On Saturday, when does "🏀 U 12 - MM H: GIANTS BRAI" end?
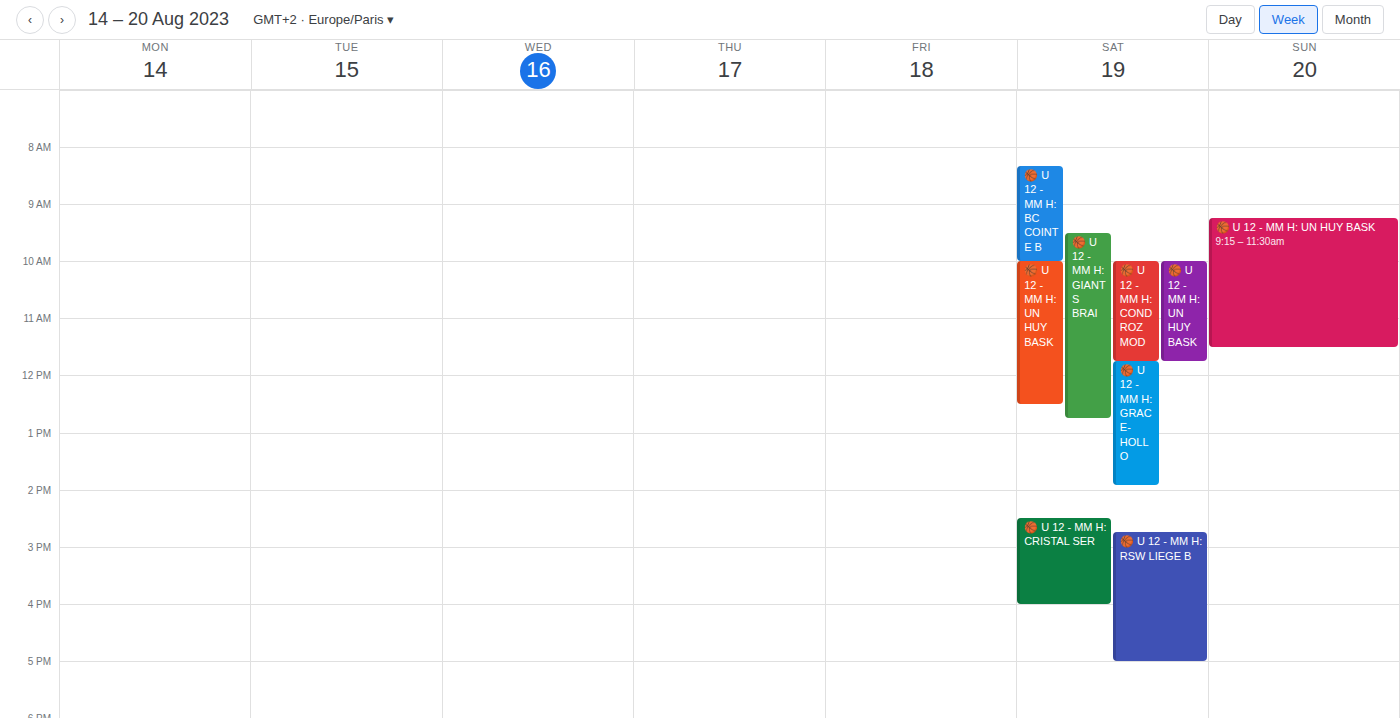
12:45 PM